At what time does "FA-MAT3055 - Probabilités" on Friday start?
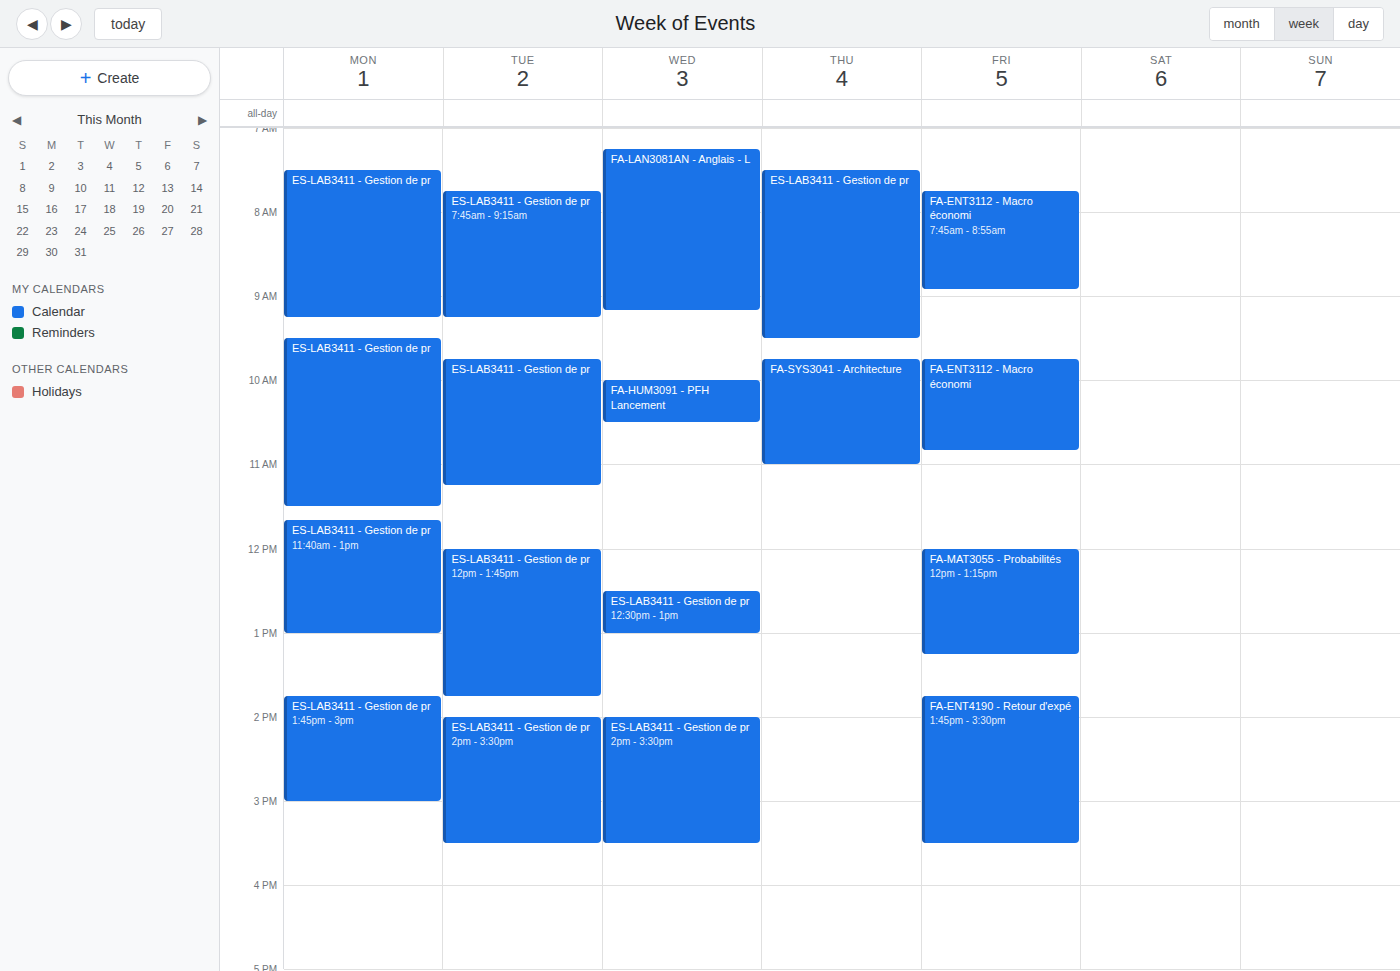
12:00 PM